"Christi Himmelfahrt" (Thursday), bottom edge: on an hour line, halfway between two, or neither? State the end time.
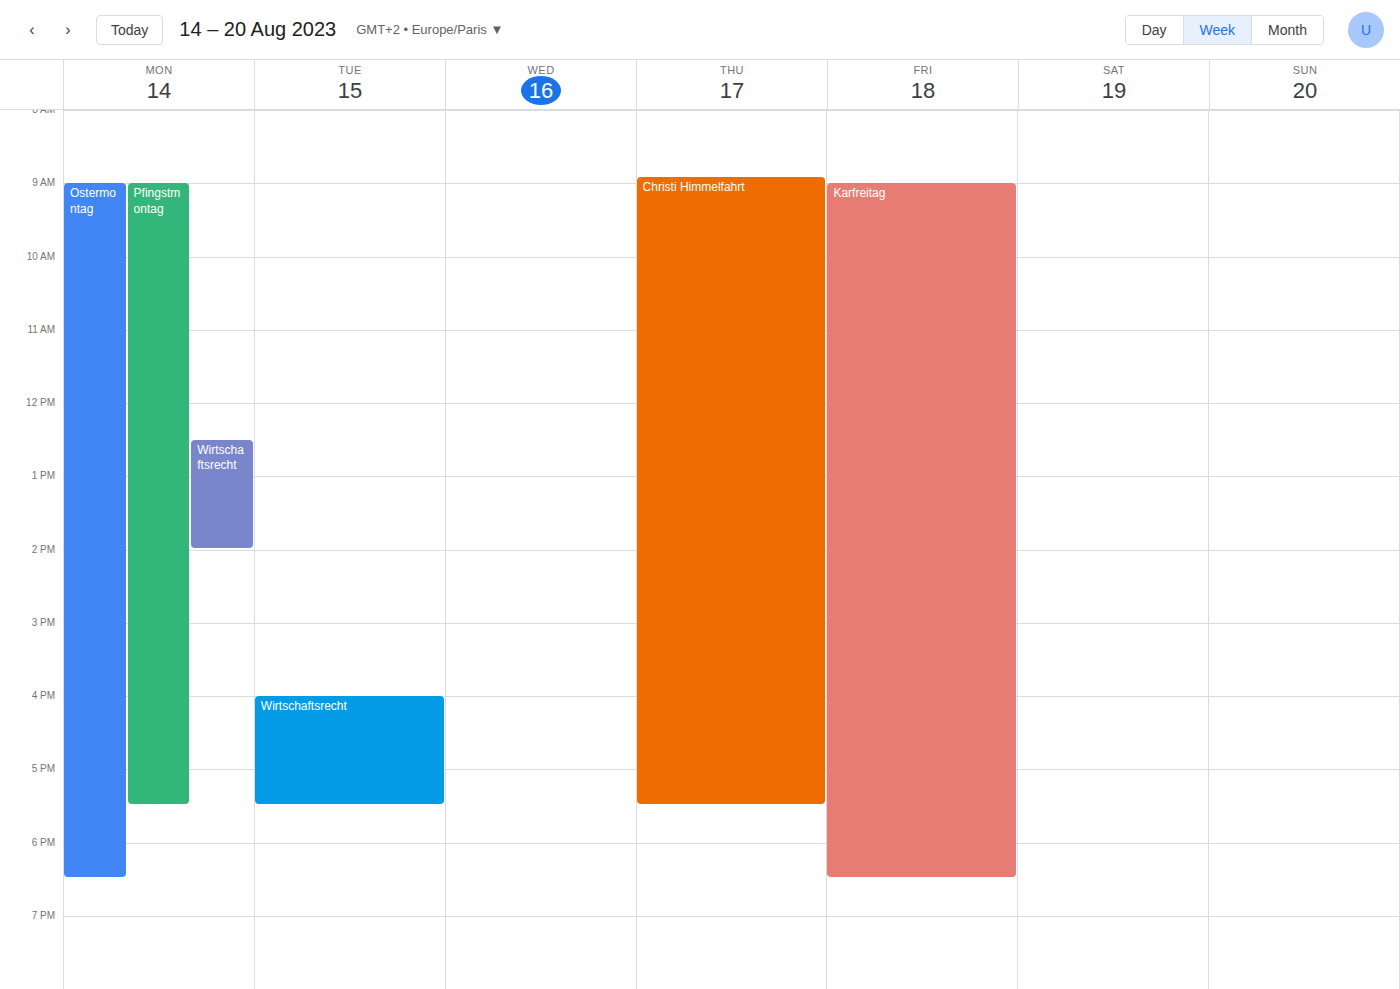
5:30 PM -- halfway between the 5 PM and 6 PM lines.